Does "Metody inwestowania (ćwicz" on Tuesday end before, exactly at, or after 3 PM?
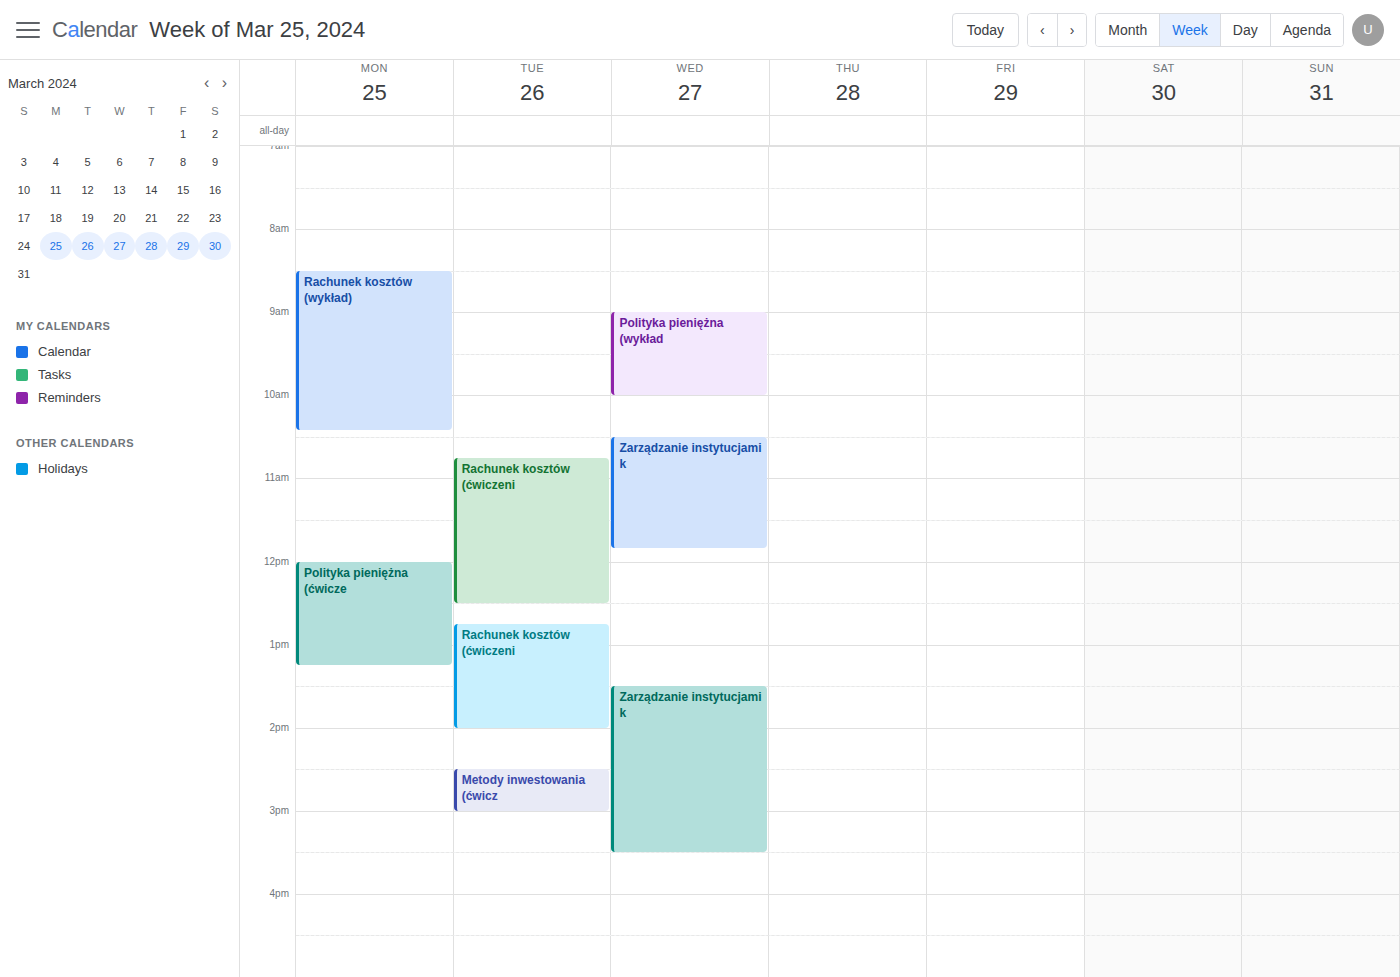
3:00 PM -- exactly at 3 PM, on the 3 PM line.